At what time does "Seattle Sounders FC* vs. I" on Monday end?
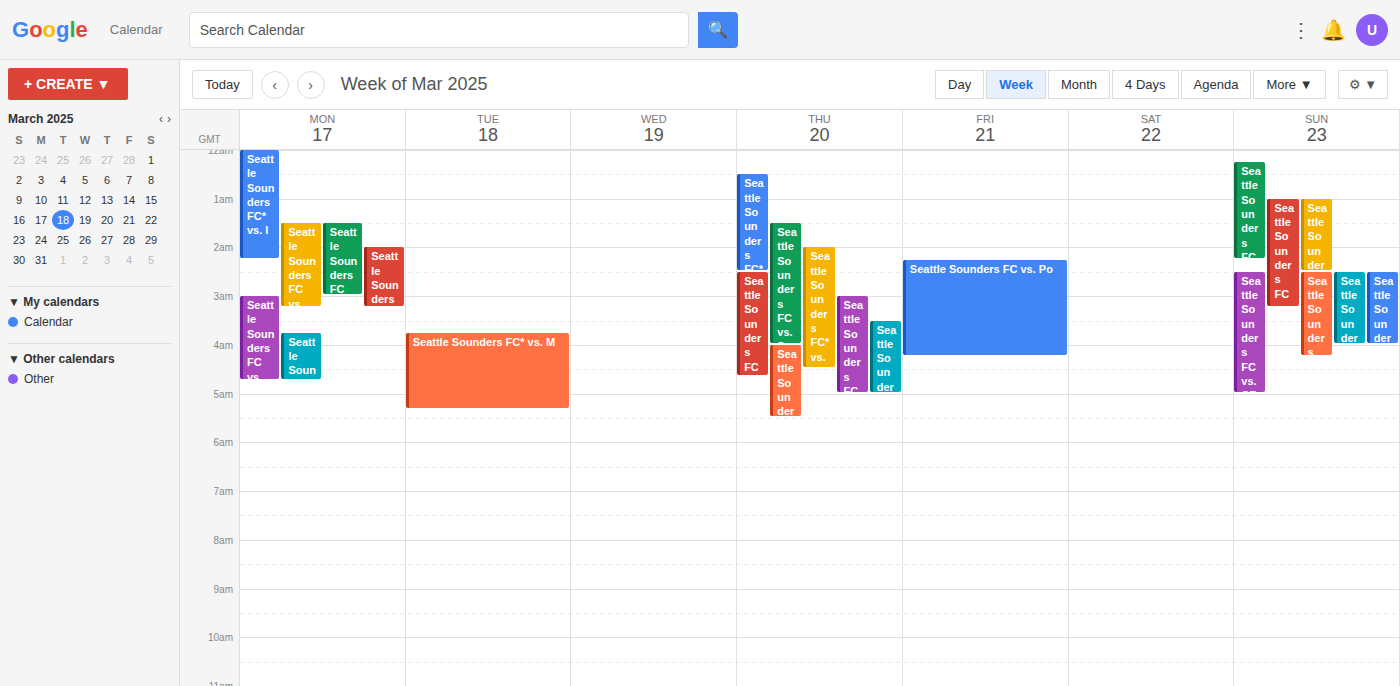
02:15